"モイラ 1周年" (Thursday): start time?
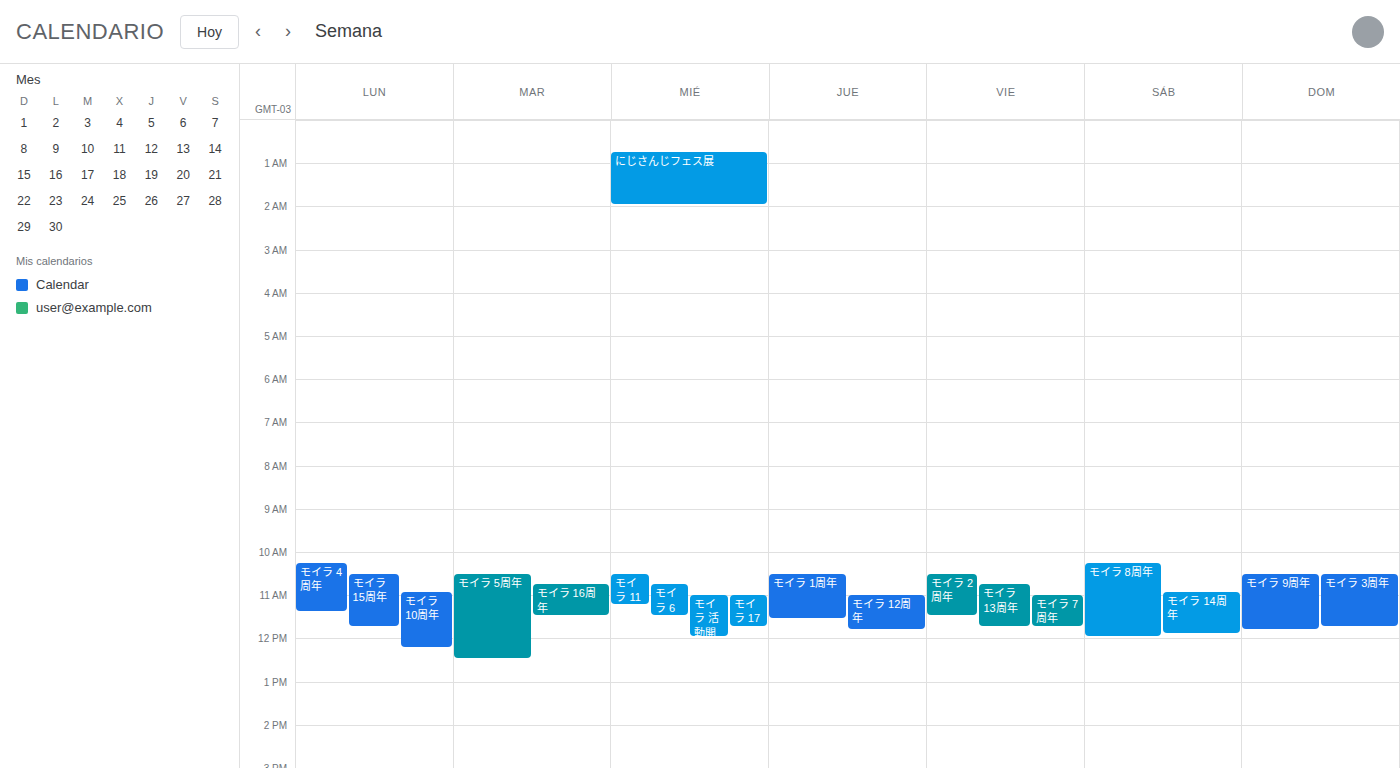
10:30 AM